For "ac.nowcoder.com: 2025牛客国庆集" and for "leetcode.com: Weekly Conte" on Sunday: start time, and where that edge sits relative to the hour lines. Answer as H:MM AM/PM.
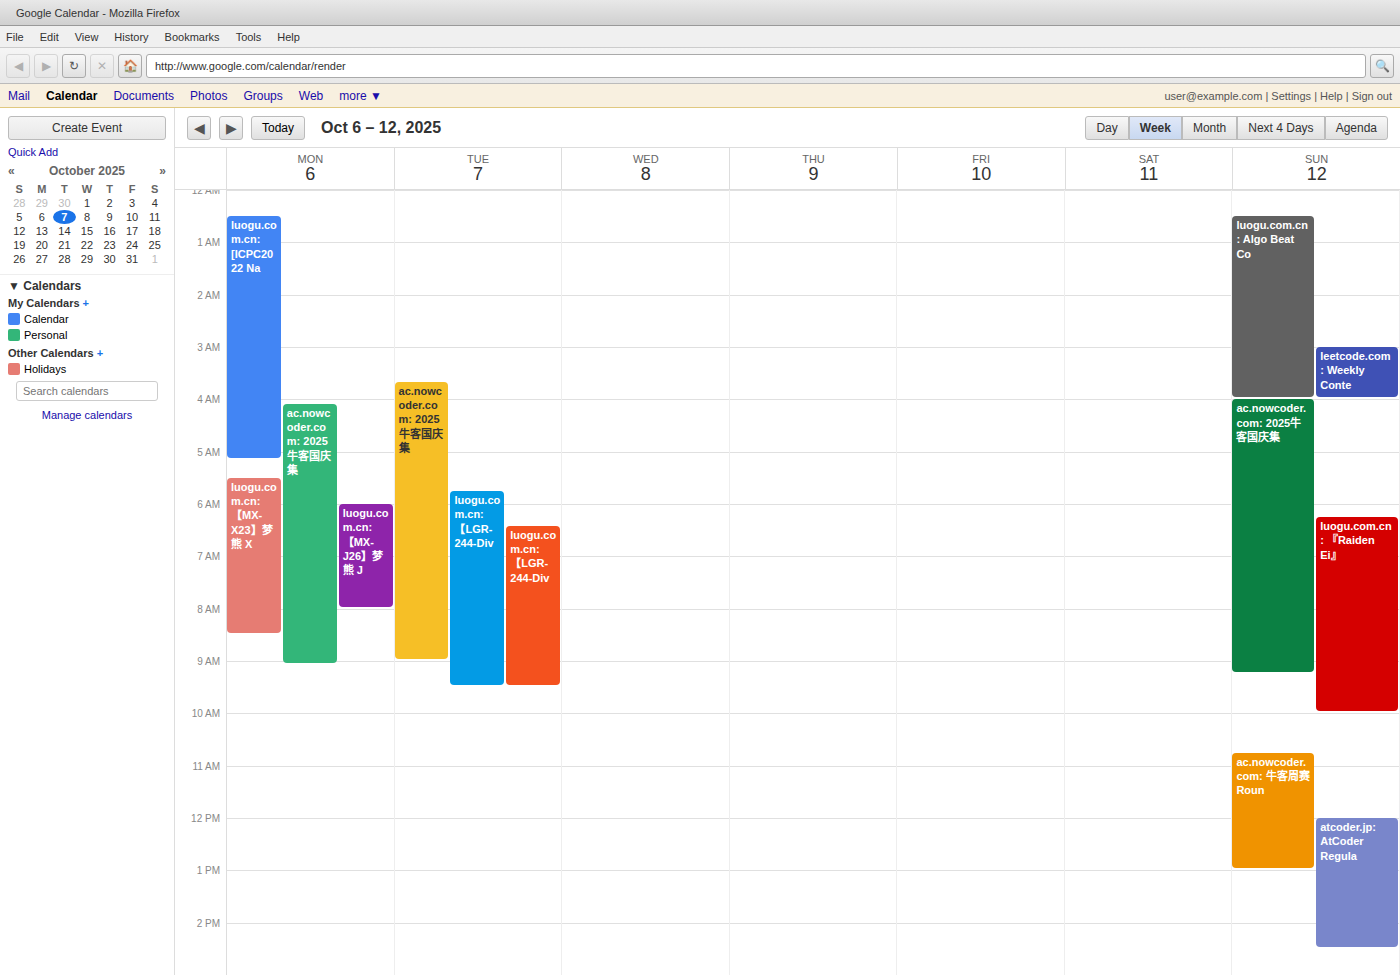
"ac.nowcoder.com: 2025牛客国庆集": 4:00 AM, exactly on the 4 AM line. "leetcode.com: Weekly Conte": 3:00 AM, exactly on the 3 AM line.